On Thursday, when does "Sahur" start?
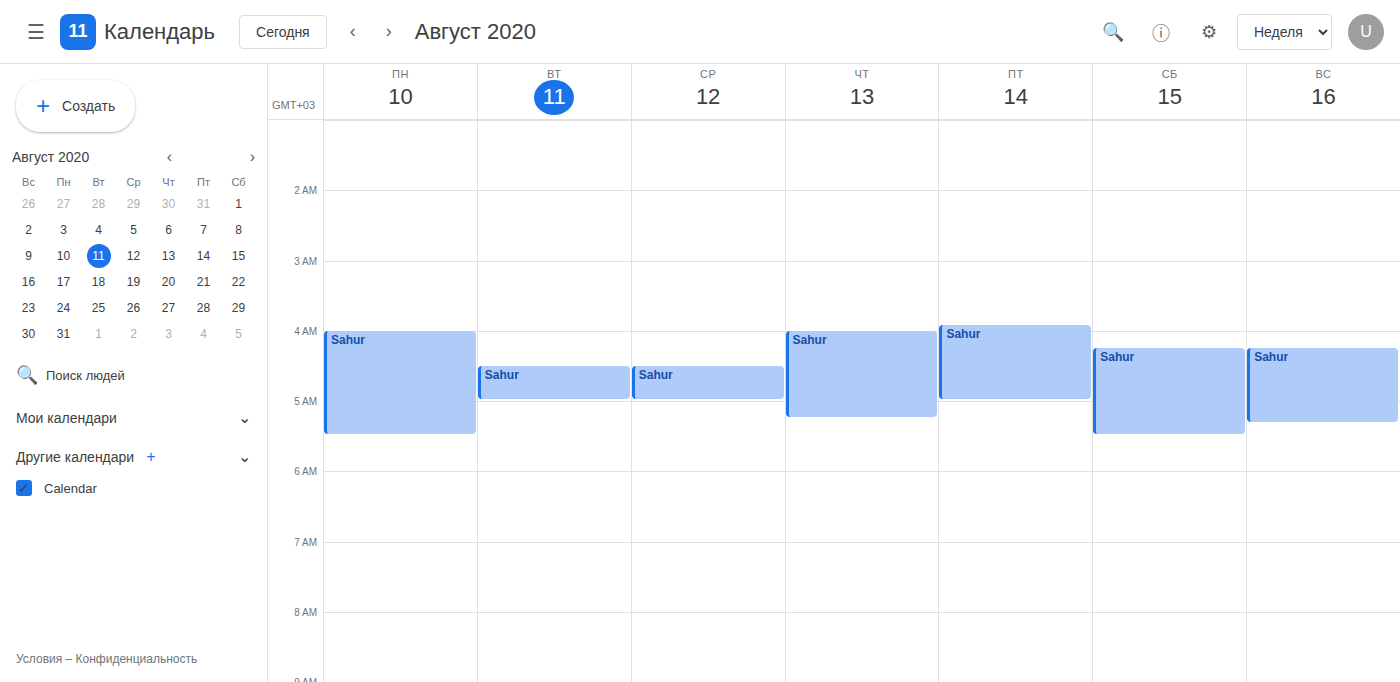
4:00 AM